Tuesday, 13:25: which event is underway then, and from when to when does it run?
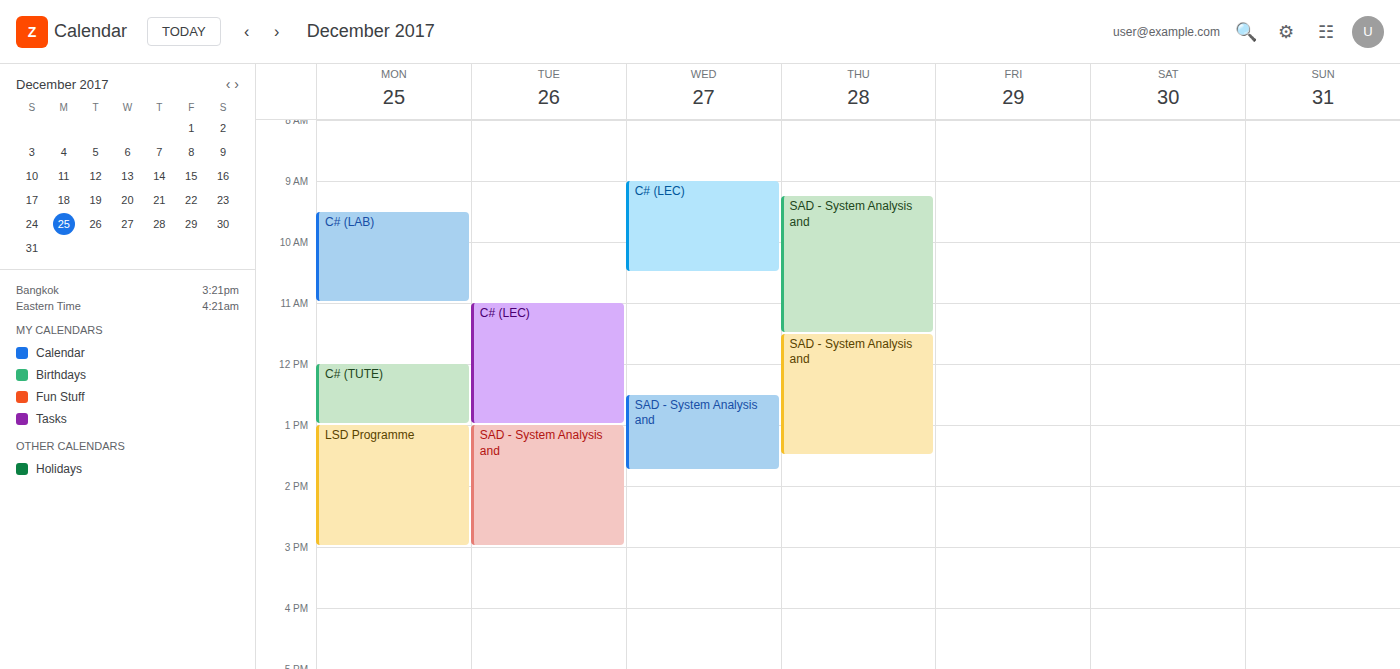
"SAD - System Analysis and", 13:00 to 15:00